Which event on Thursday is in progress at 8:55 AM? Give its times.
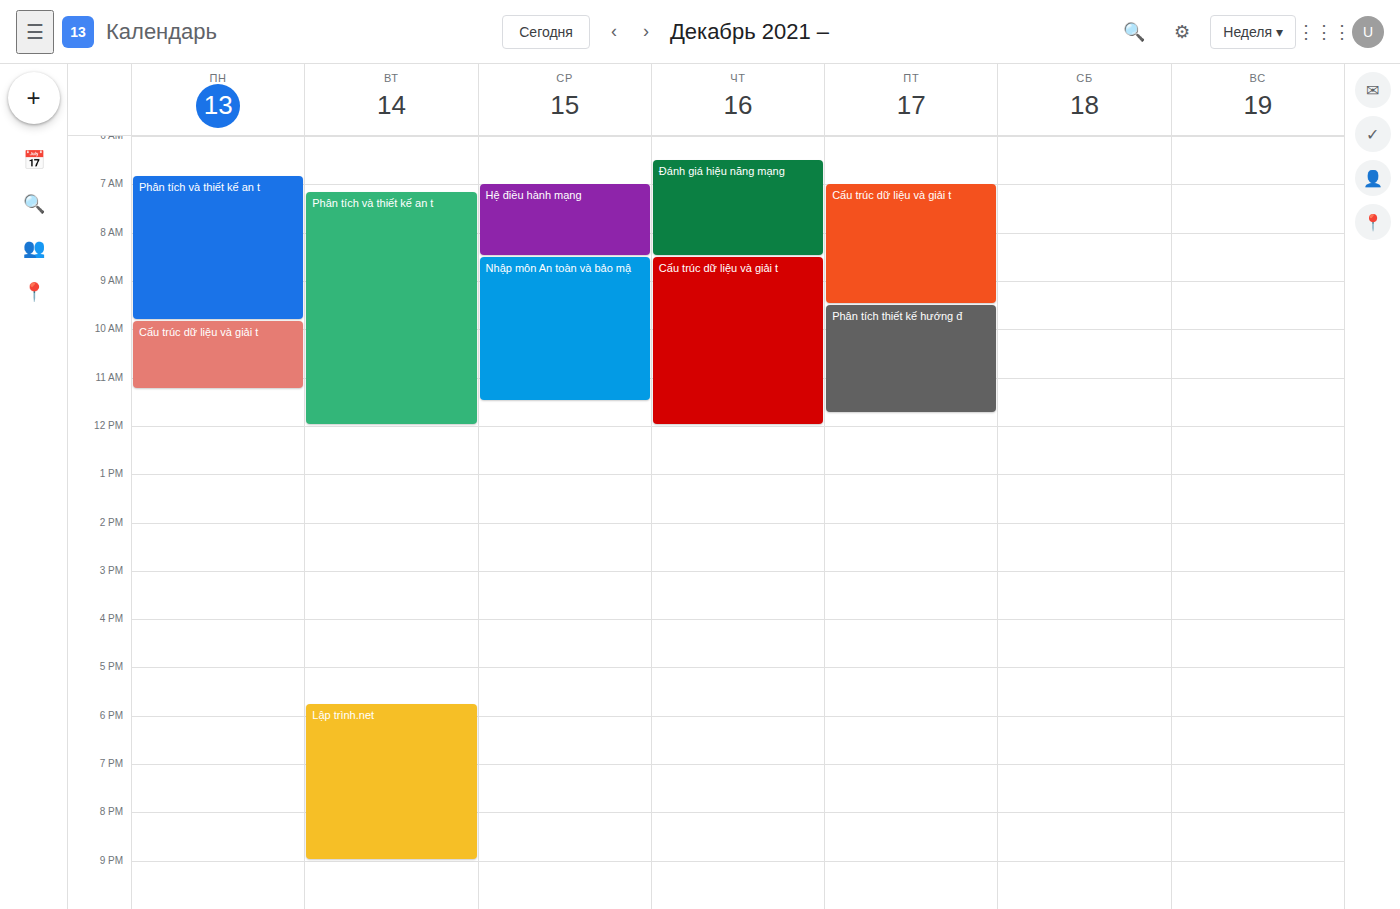
"Cấu trúc dữ liệu và giải t", 8:30 AM to 12:00 PM